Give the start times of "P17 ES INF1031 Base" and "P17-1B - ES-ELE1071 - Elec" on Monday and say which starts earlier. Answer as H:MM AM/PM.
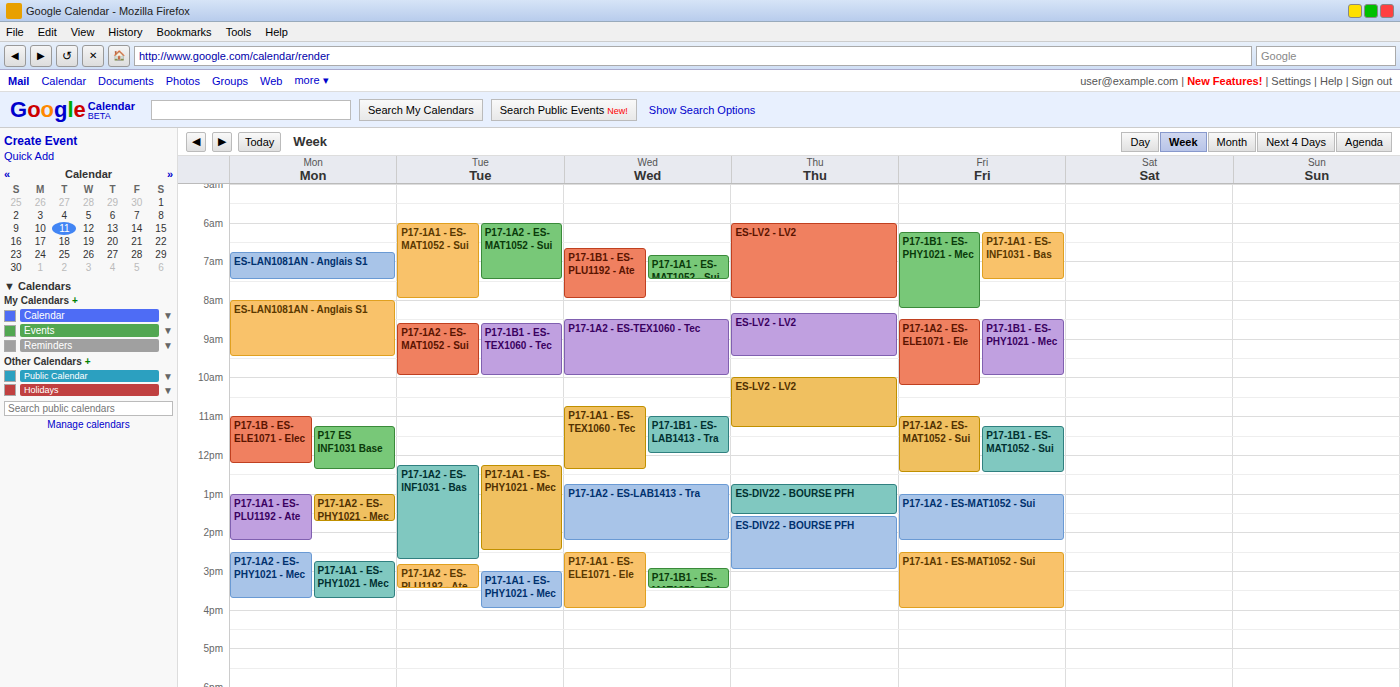
"P17-1B - ES-ELE1071 - Elec" 11:00 AM; "P17 ES INF1031 Base" 11:15 AM.